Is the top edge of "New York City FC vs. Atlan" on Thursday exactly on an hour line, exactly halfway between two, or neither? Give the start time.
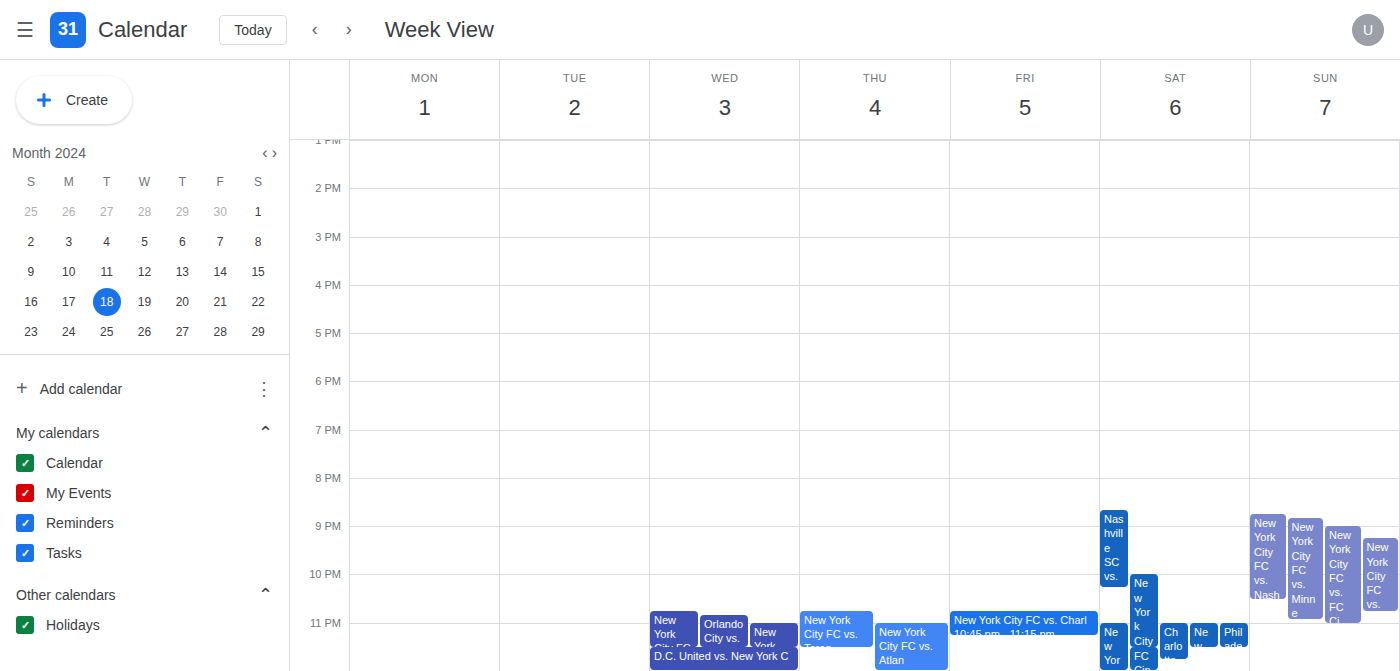
11:00 PM -- exactly on the 11 PM line.